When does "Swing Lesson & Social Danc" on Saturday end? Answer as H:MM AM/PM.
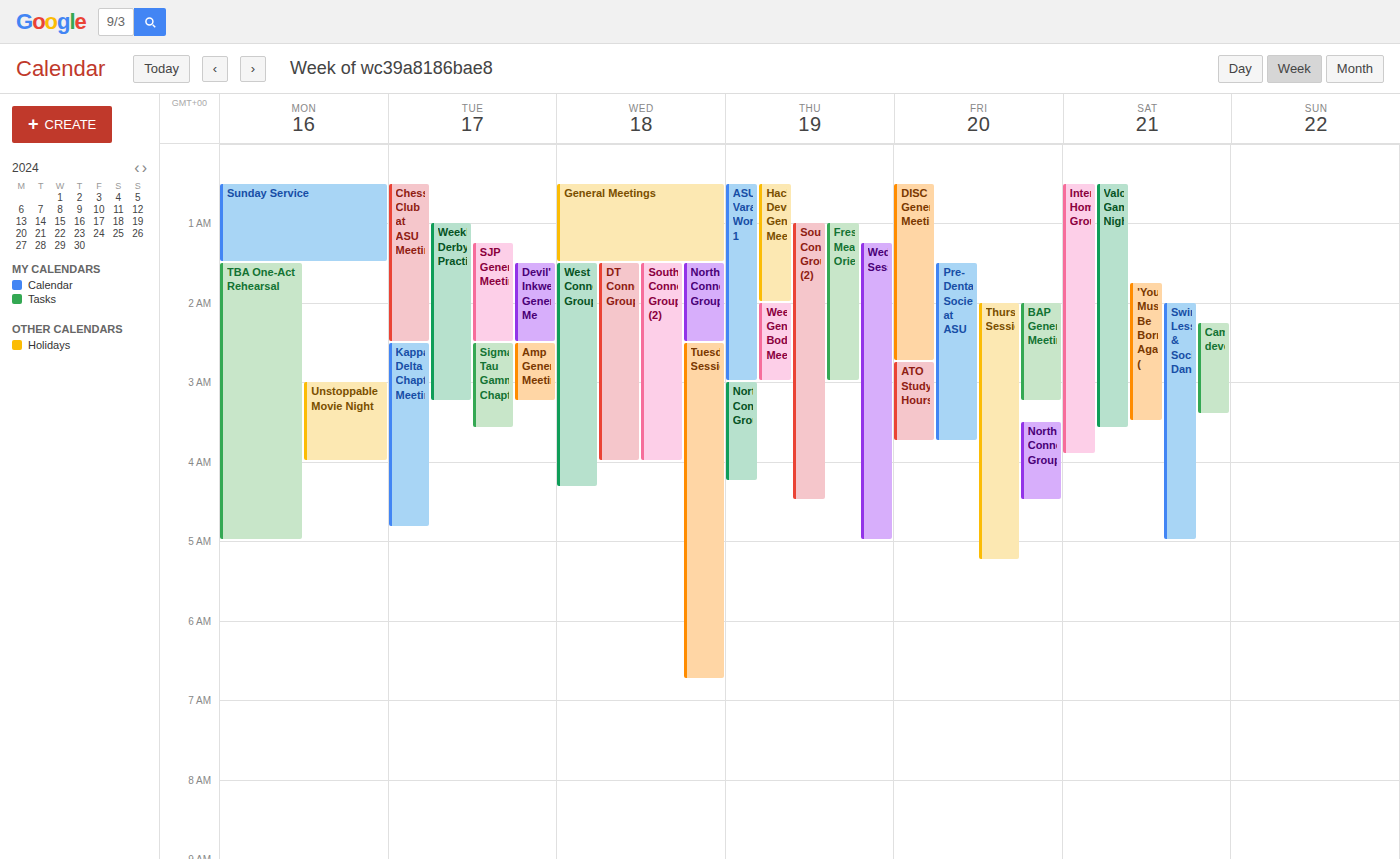
5:00 AM